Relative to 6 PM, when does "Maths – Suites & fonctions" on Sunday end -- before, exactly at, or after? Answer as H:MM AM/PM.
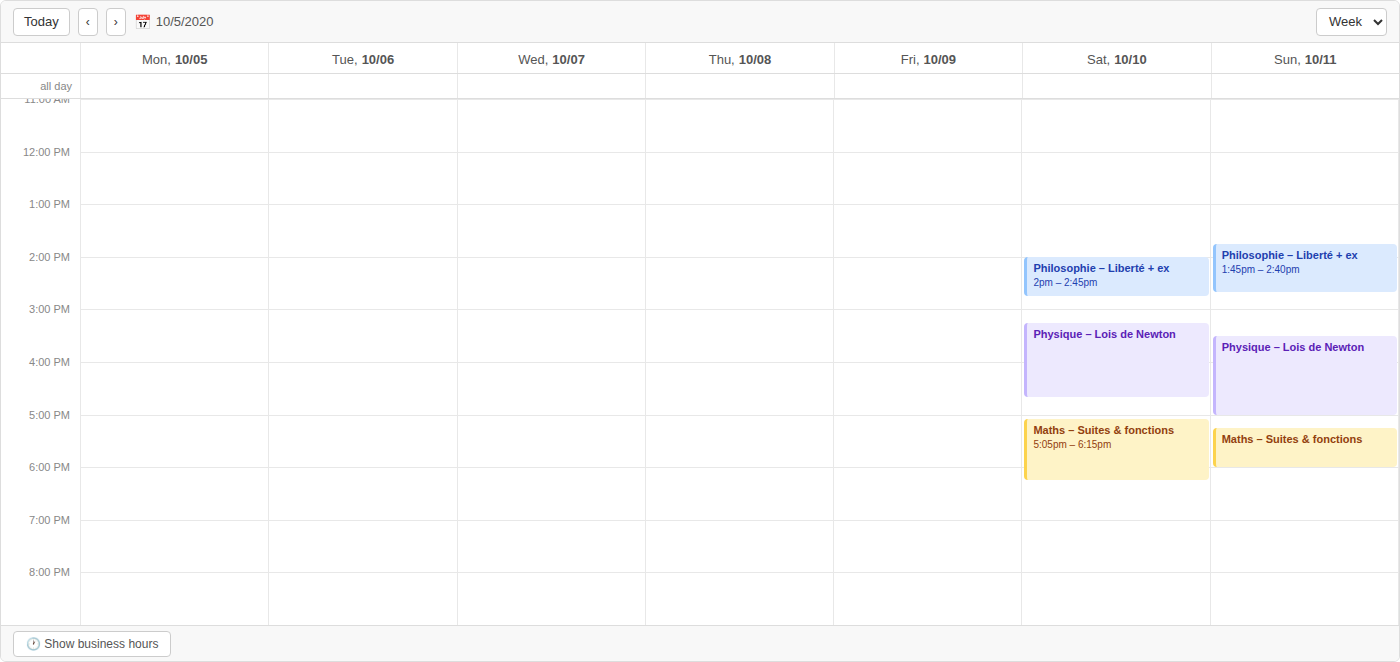
6:00 PM -- exactly at 6 PM, on the 6 PM line.